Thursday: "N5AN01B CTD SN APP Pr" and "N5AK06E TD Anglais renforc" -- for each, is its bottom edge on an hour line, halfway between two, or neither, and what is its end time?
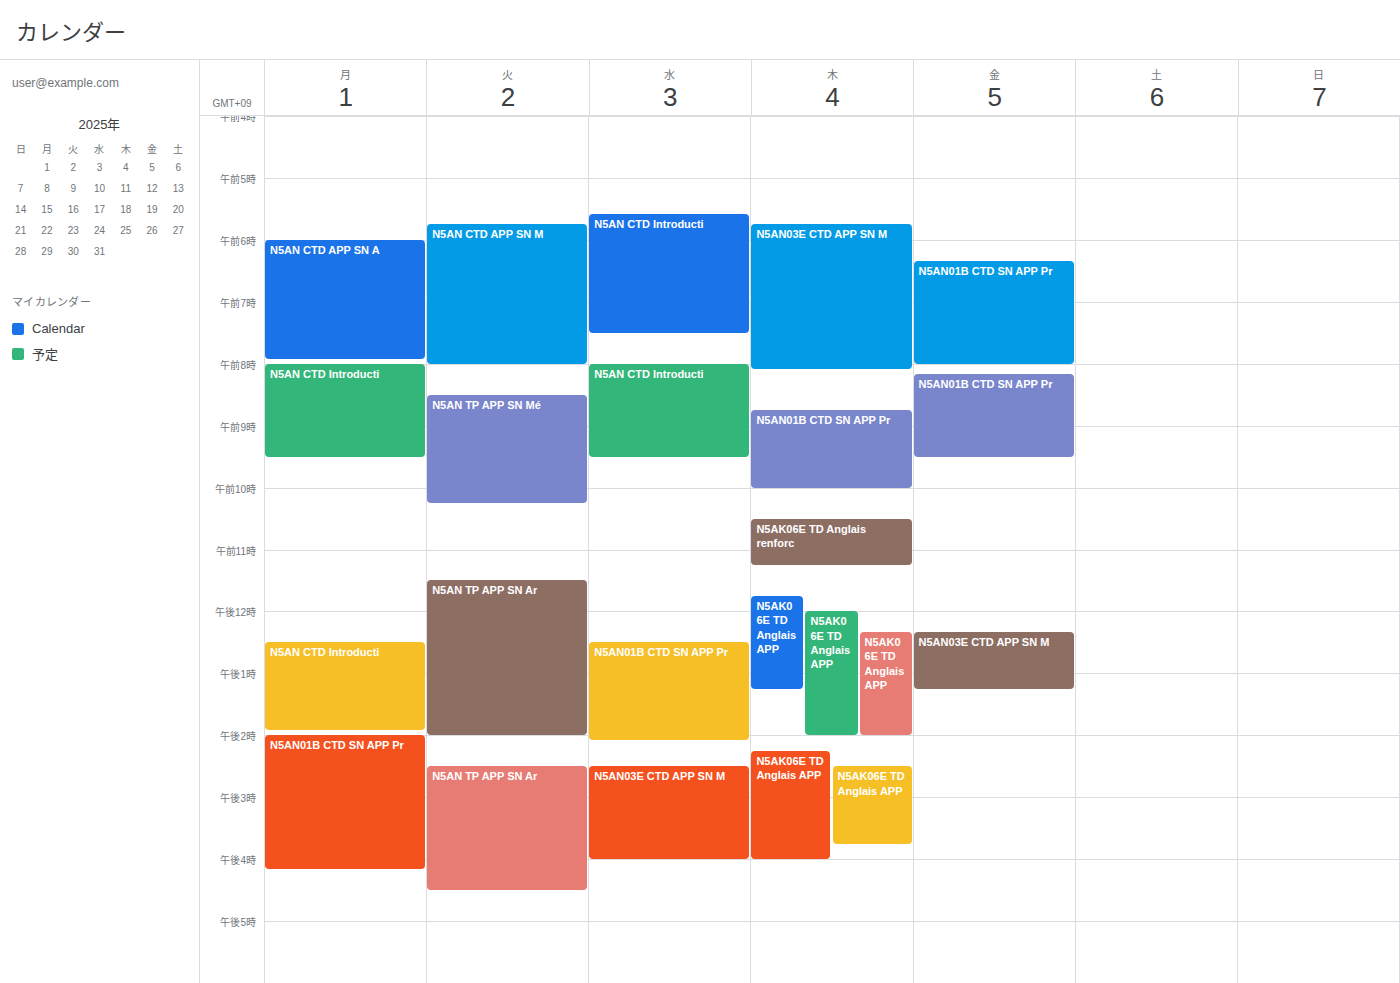
"N5AN01B CTD SN APP Pr": 10:00 AM, exactly on the 10 AM line. "N5AK06E TD Anglais renforc": 11:15 AM, neither: a quarter of the way from the 11 AM line to the 12 PM line.